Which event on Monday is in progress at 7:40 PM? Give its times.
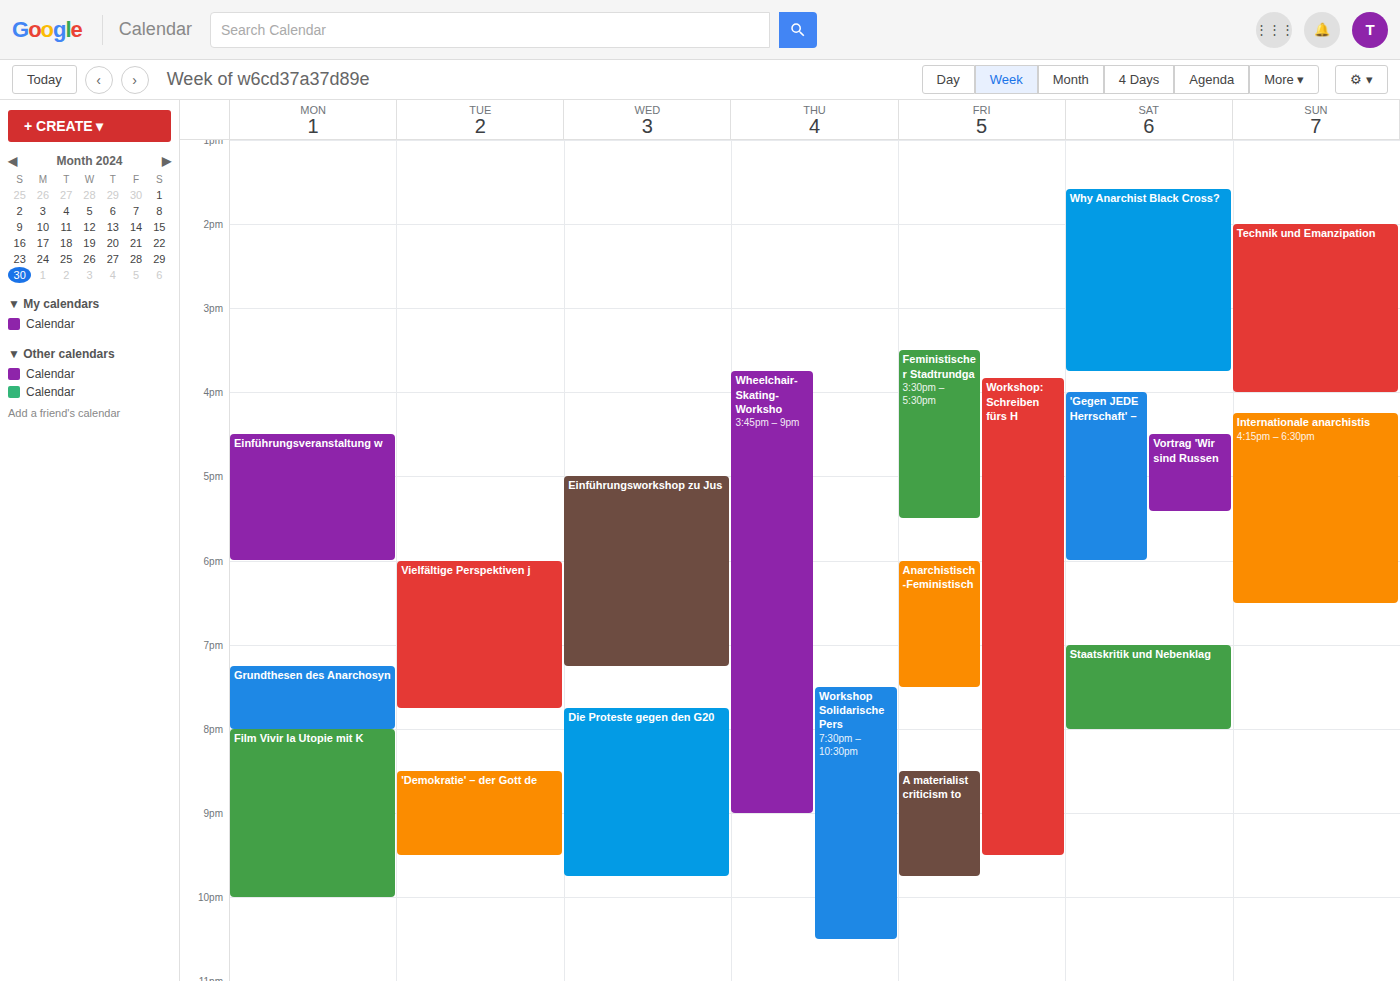
"Grundthesen des Anarchosyn", 7:15 PM to 8:00 PM